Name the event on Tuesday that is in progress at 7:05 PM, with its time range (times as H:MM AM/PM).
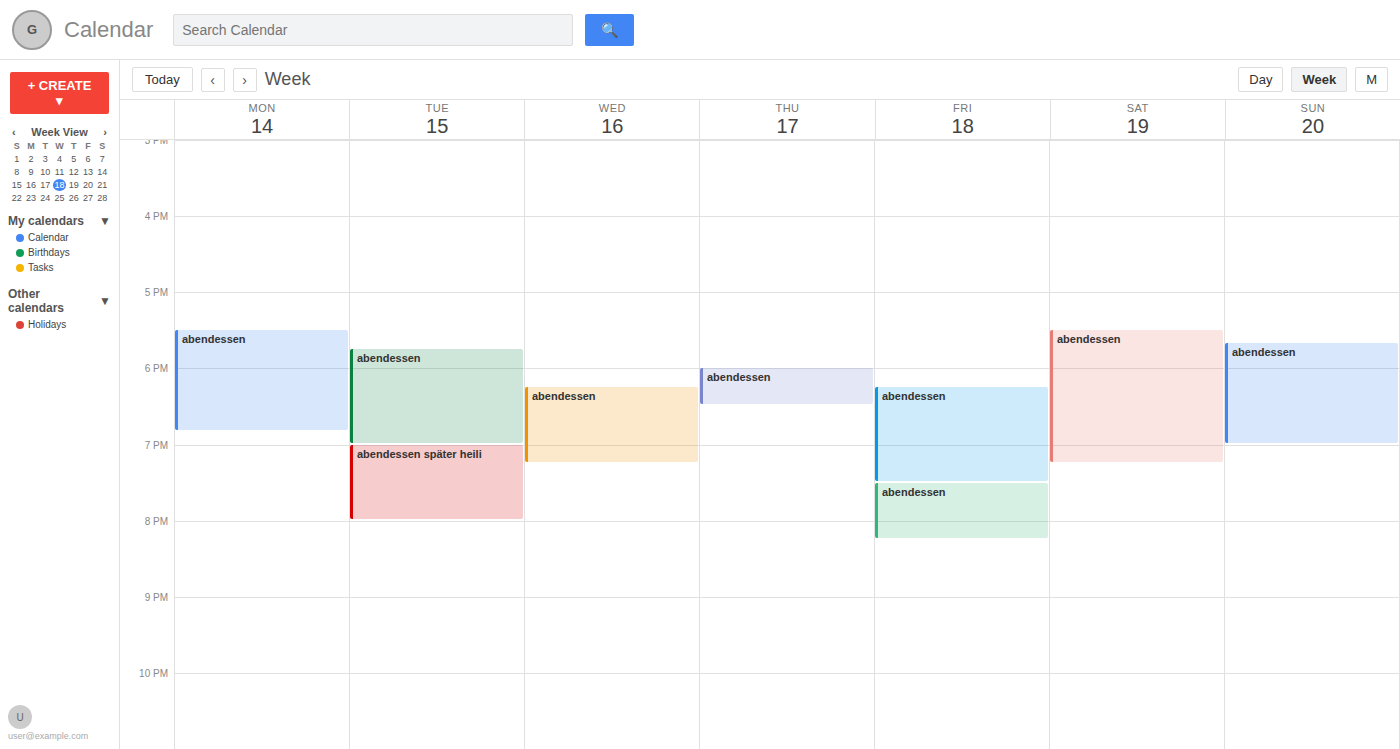
"abendessen später heili", 7:00 PM to 8:00 PM